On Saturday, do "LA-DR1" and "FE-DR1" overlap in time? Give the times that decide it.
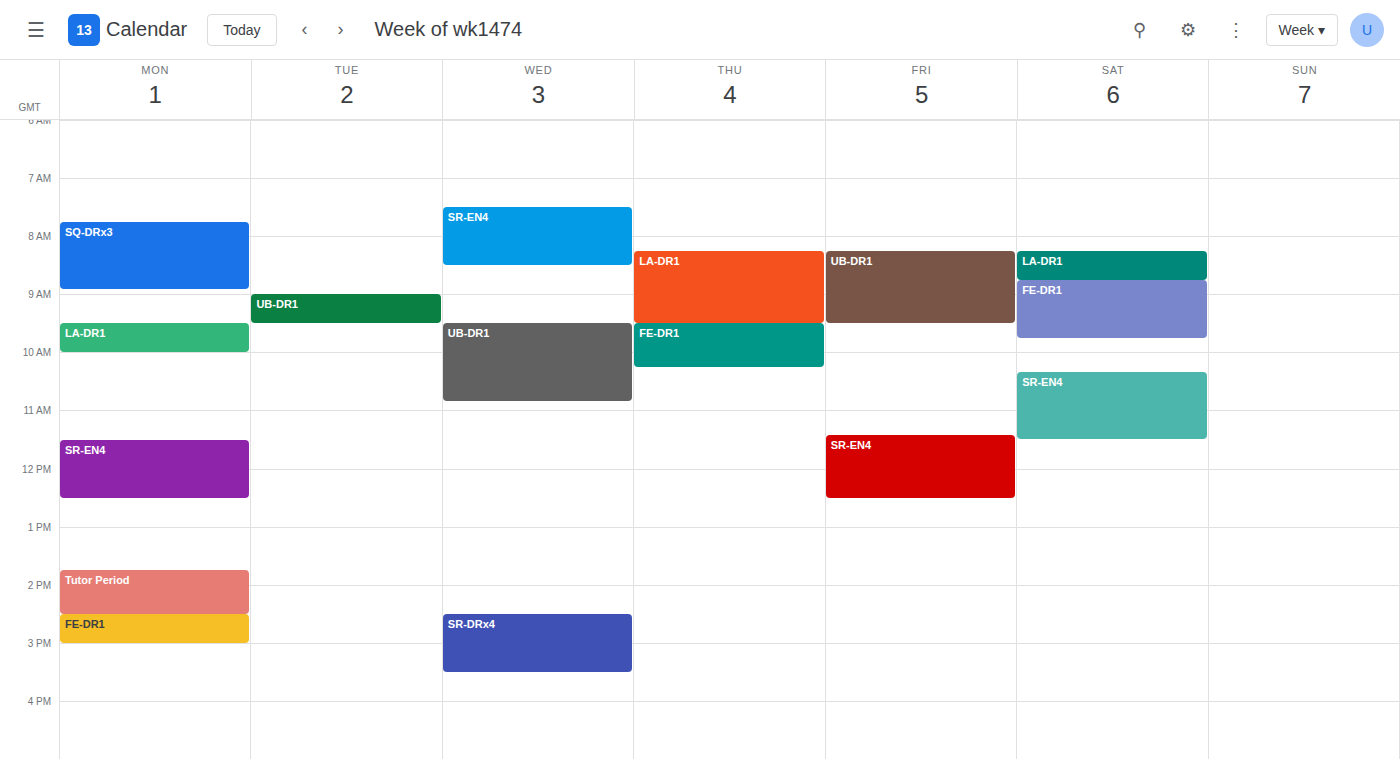
"LA-DR1" ends at 8:45 AM, exactly when "FE-DR1" starts -- they touch but do not overlap.